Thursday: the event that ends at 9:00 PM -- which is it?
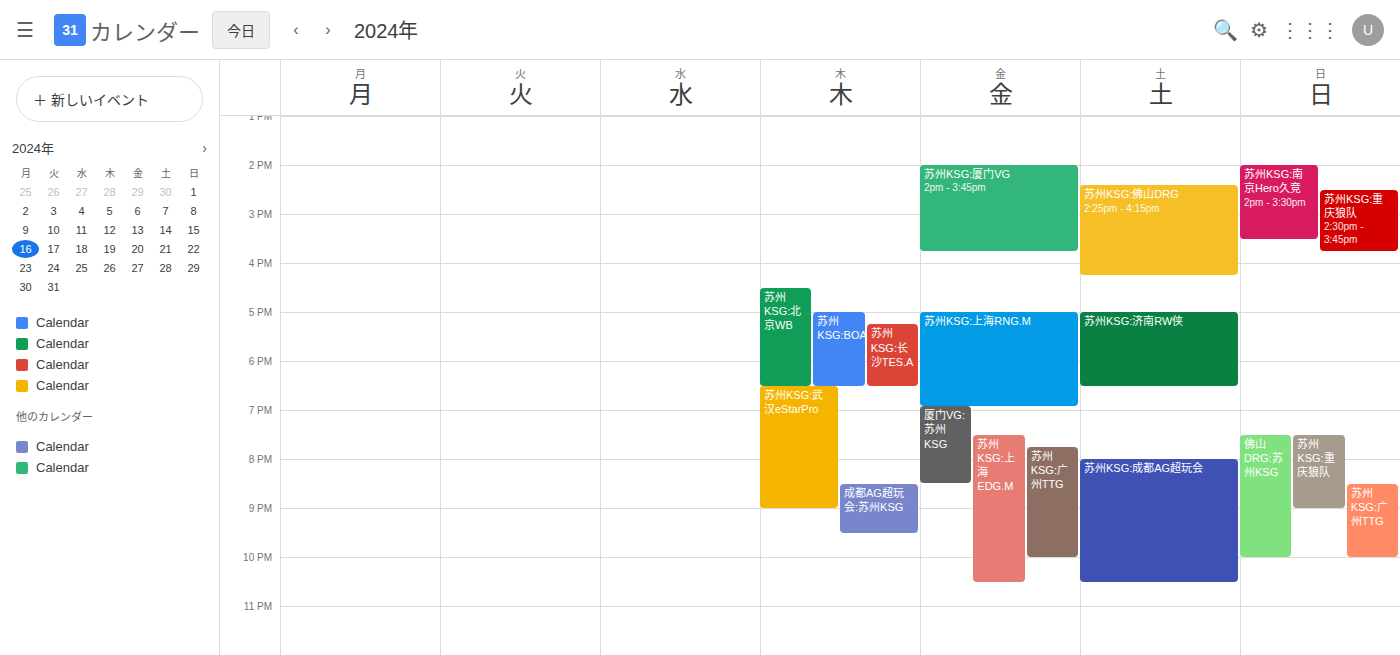
"苏州KSG:武汉eStarPro"